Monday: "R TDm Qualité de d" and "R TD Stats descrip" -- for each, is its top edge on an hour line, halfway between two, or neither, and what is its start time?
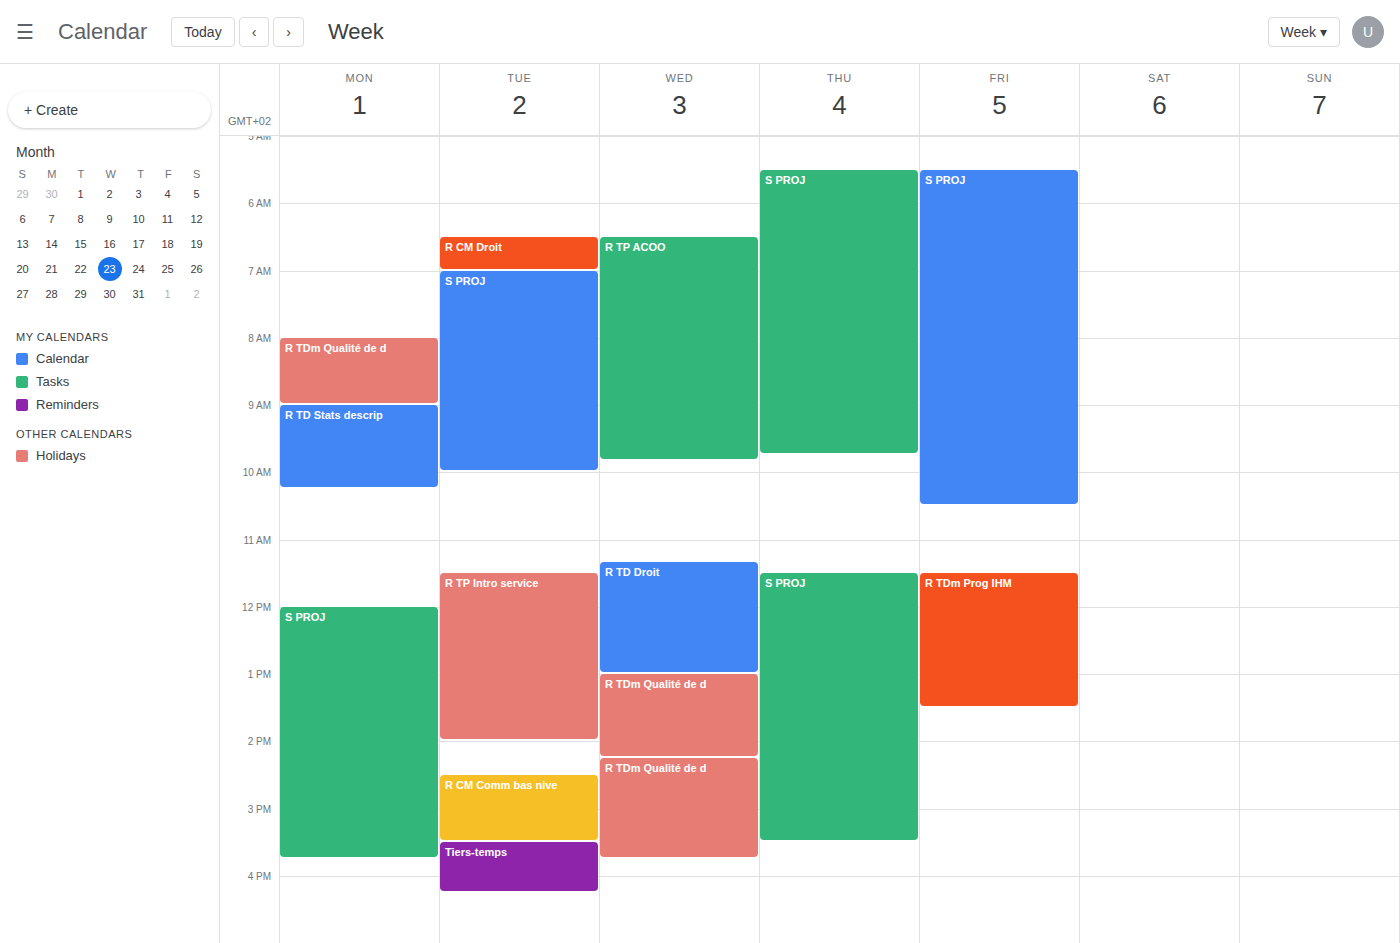
"R TDm Qualité de d": 8:00 AM, exactly on the 8 AM line. "R TD Stats descrip": 9:00 AM, exactly on the 9 AM line.